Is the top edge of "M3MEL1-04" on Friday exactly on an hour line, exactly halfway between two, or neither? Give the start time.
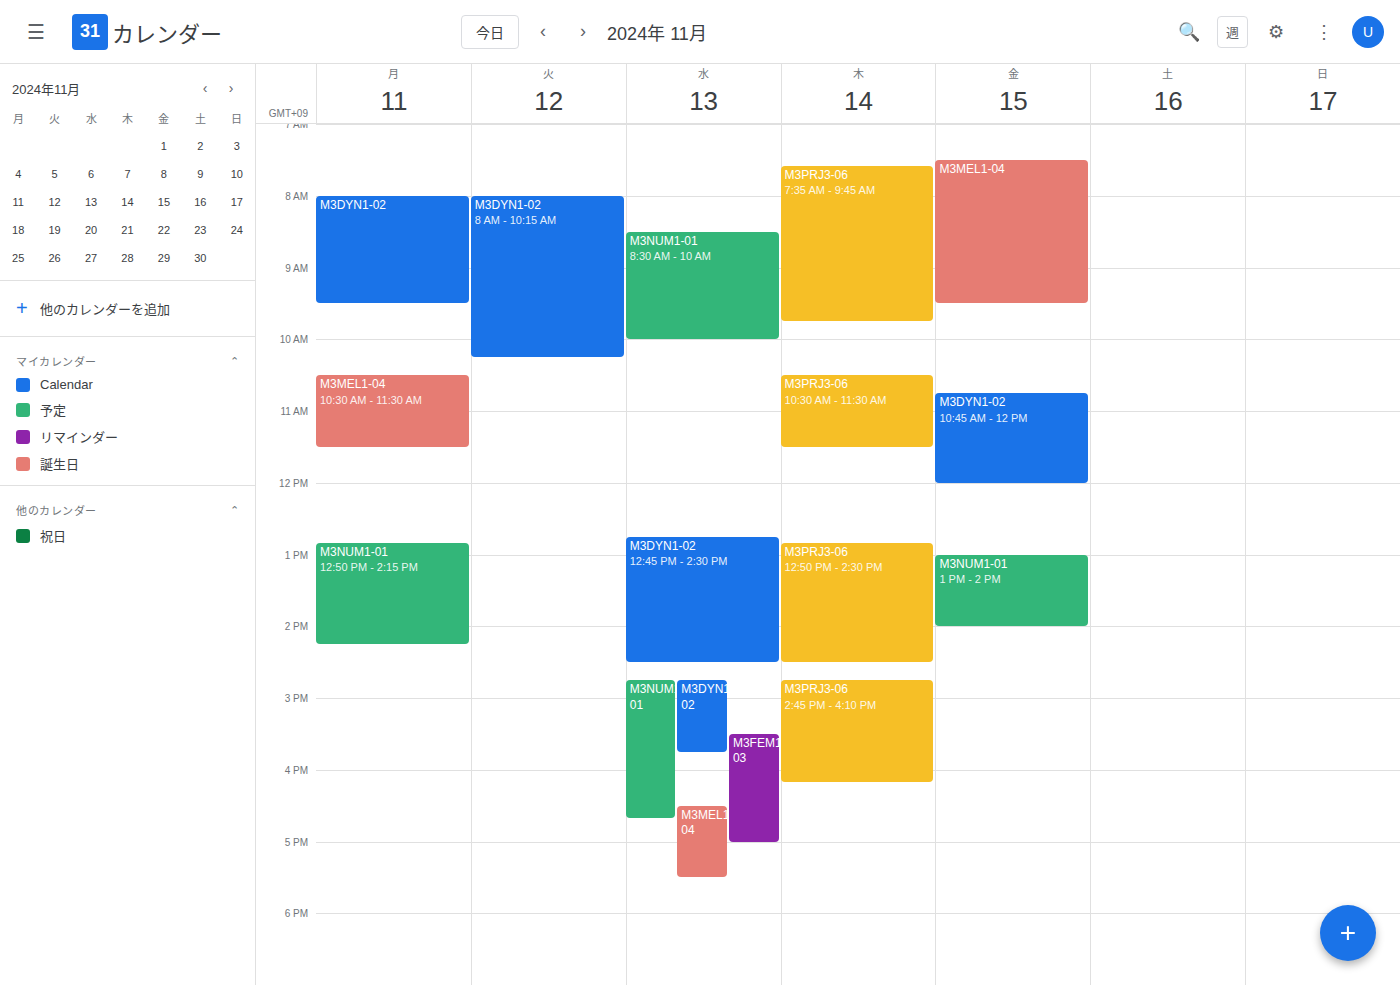
7:30 AM -- halfway between the 7 AM and 8 AM lines.